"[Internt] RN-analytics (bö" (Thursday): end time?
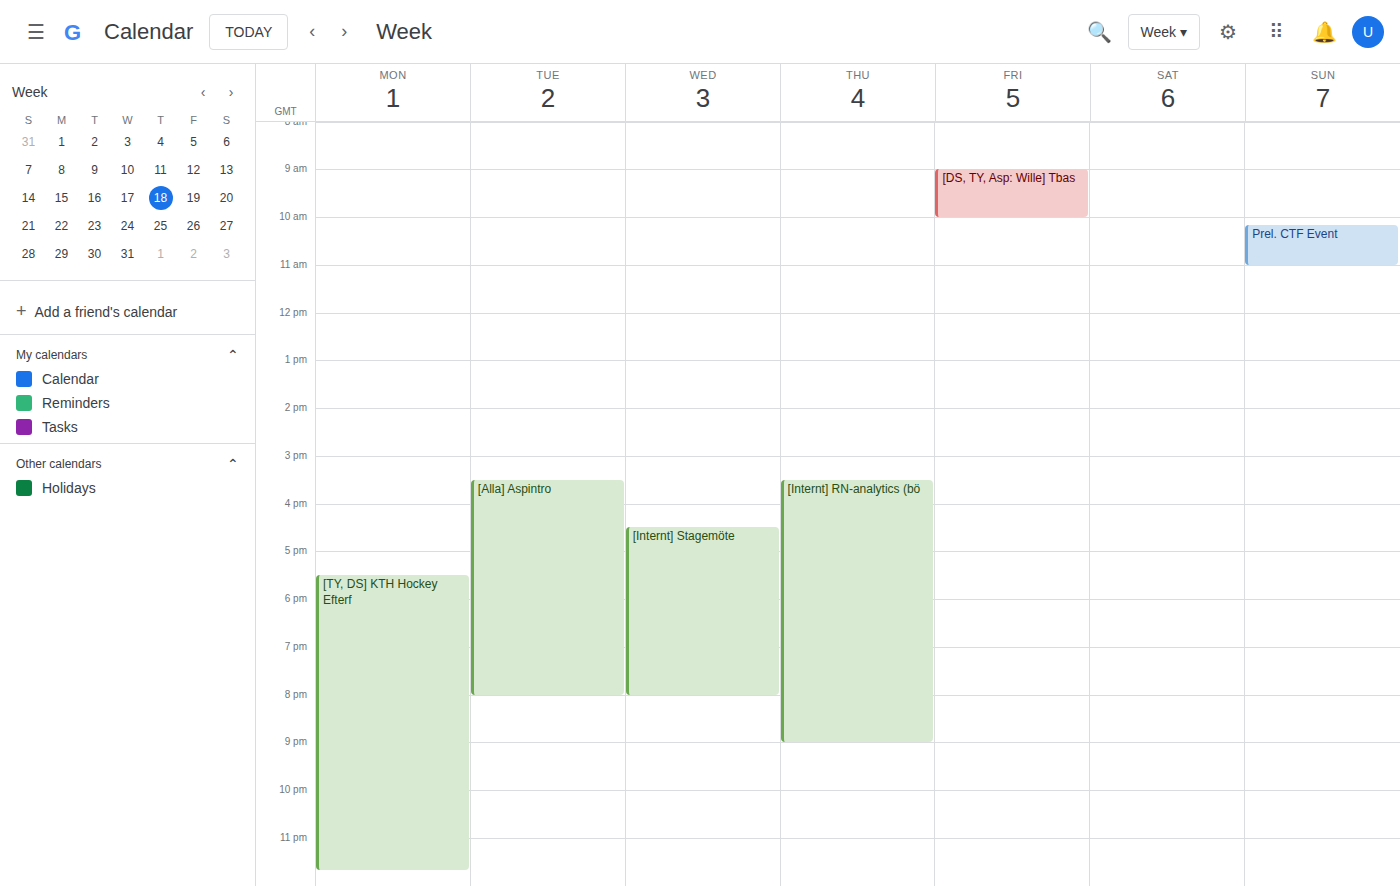
9:00 PM